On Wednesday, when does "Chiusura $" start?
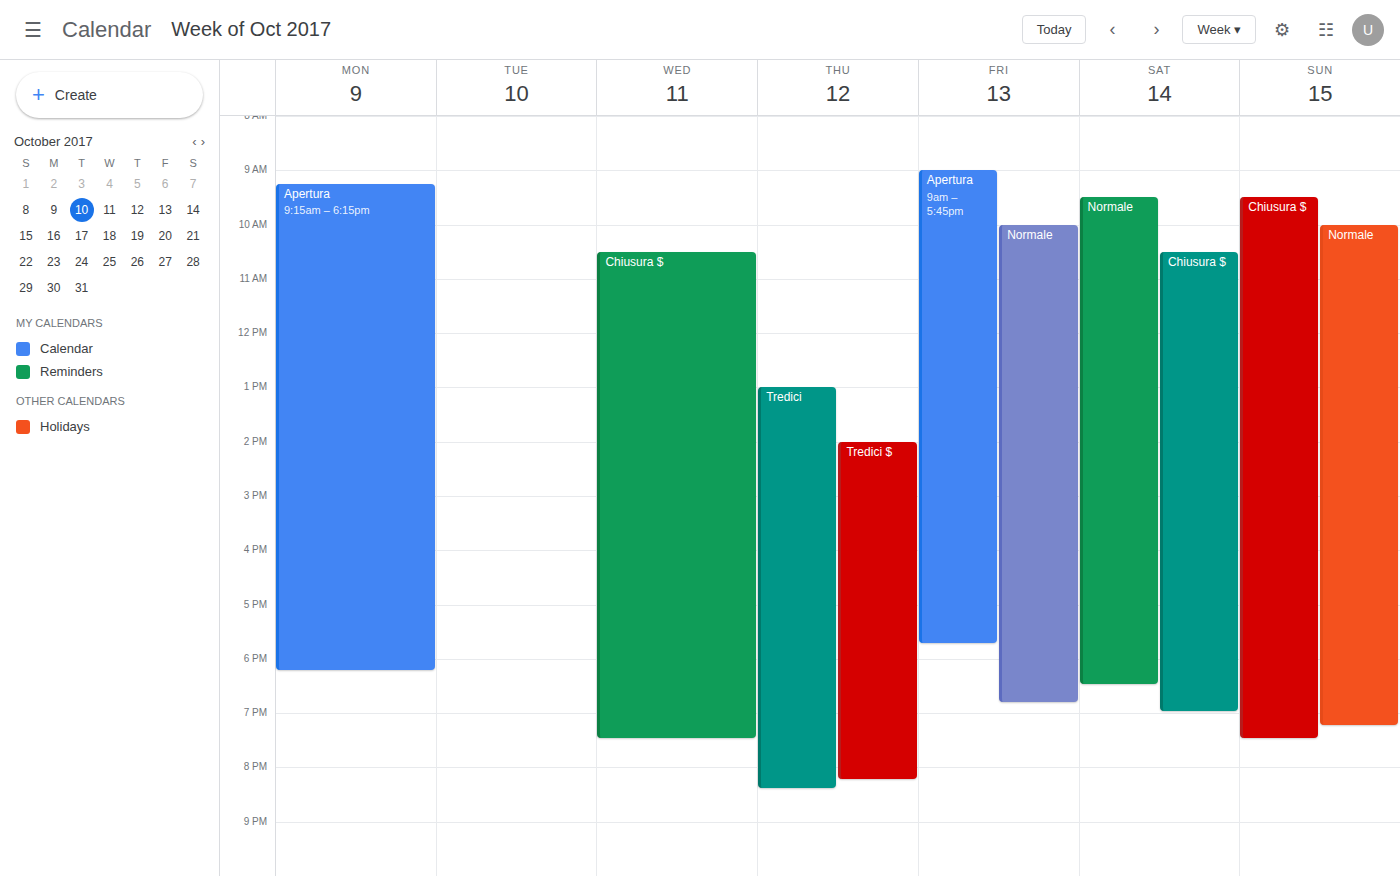
10:30 AM